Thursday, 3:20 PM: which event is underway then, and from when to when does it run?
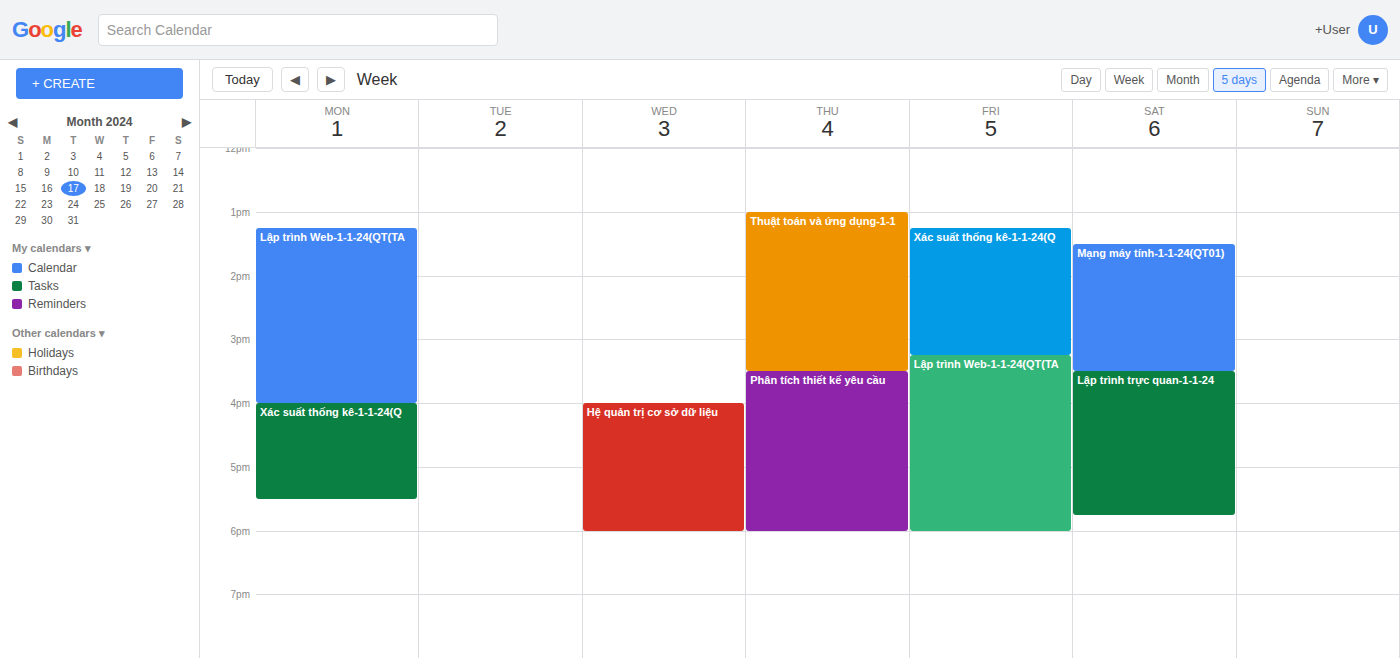
"Thuật toán và ứng dụng-1-1", 1:00 PM to 3:30 PM